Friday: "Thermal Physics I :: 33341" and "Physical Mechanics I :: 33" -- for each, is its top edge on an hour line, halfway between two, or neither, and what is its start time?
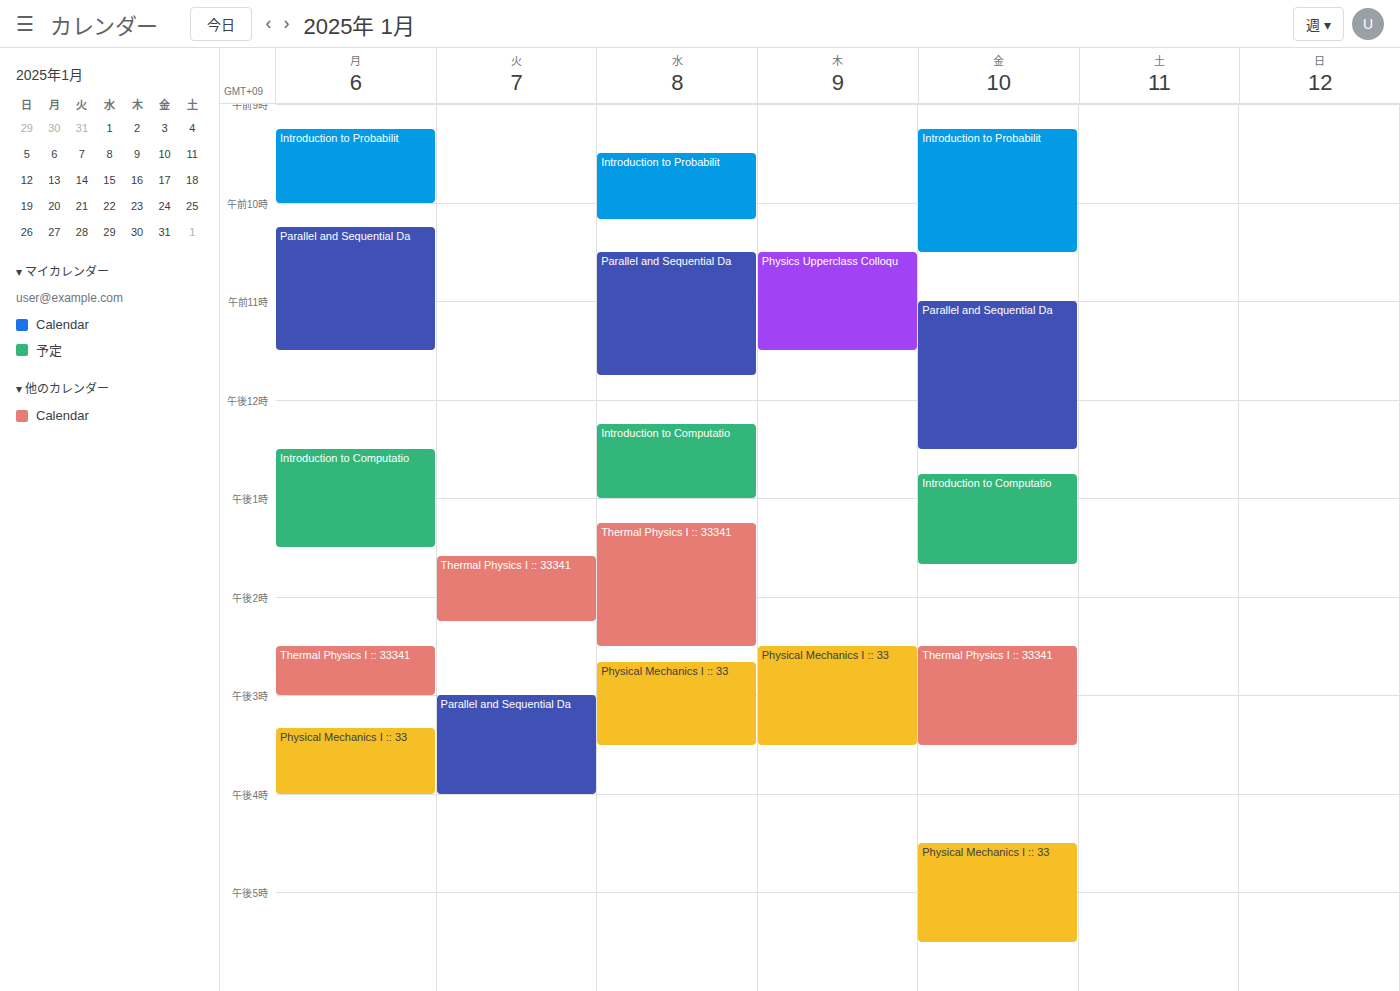
"Thermal Physics I :: 33341": 2:30 PM, halfway between the 2 PM and 3 PM lines. "Physical Mechanics I :: 33": 4:30 PM, halfway between the 4 PM and 5 PM lines.